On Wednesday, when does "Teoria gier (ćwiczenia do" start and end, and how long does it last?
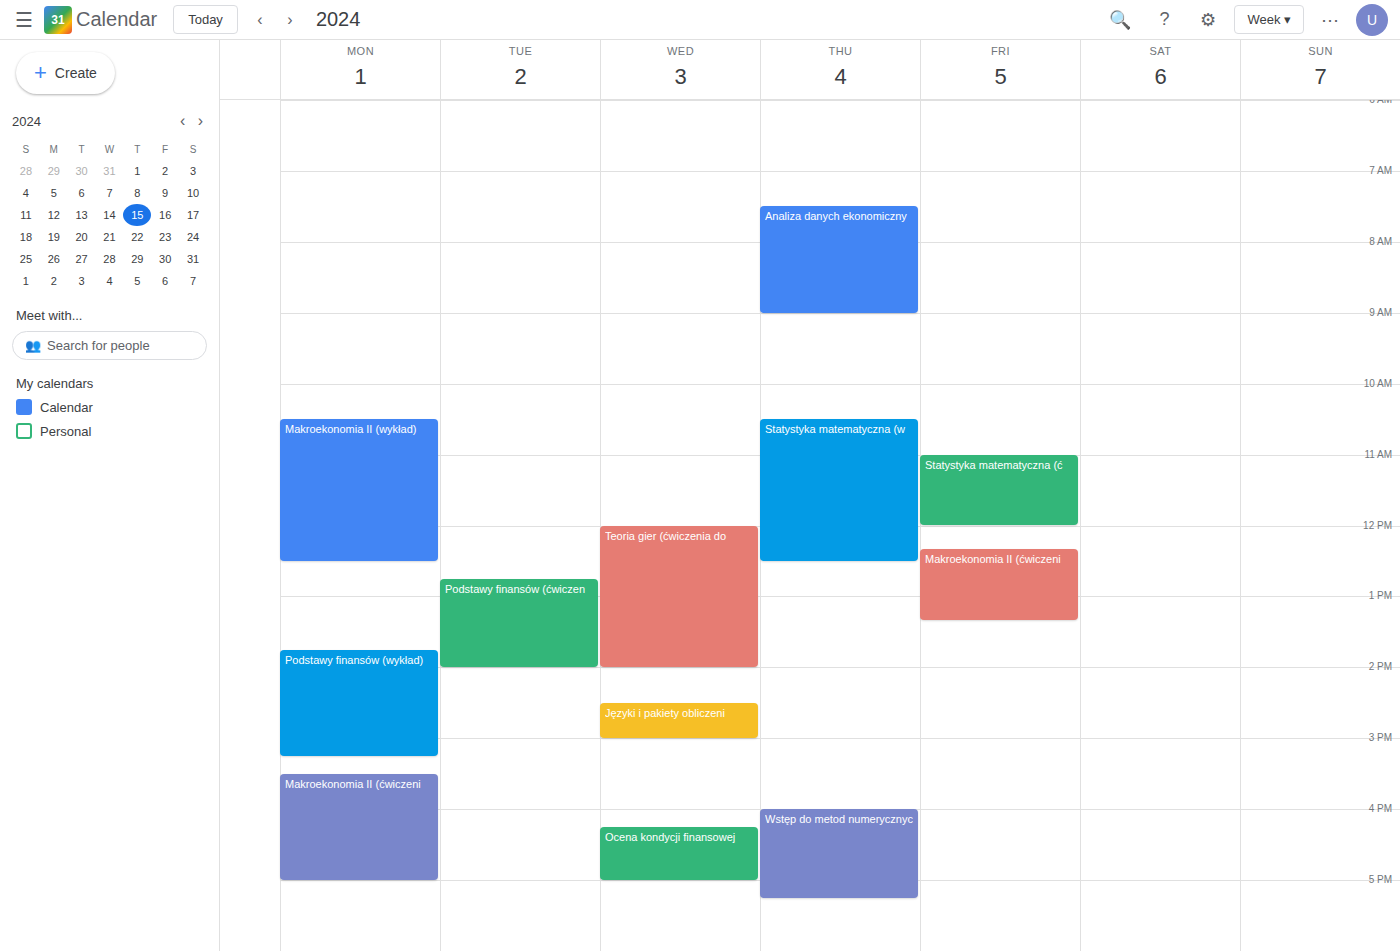
12:00 PM to 2:00 PM, 2 hours